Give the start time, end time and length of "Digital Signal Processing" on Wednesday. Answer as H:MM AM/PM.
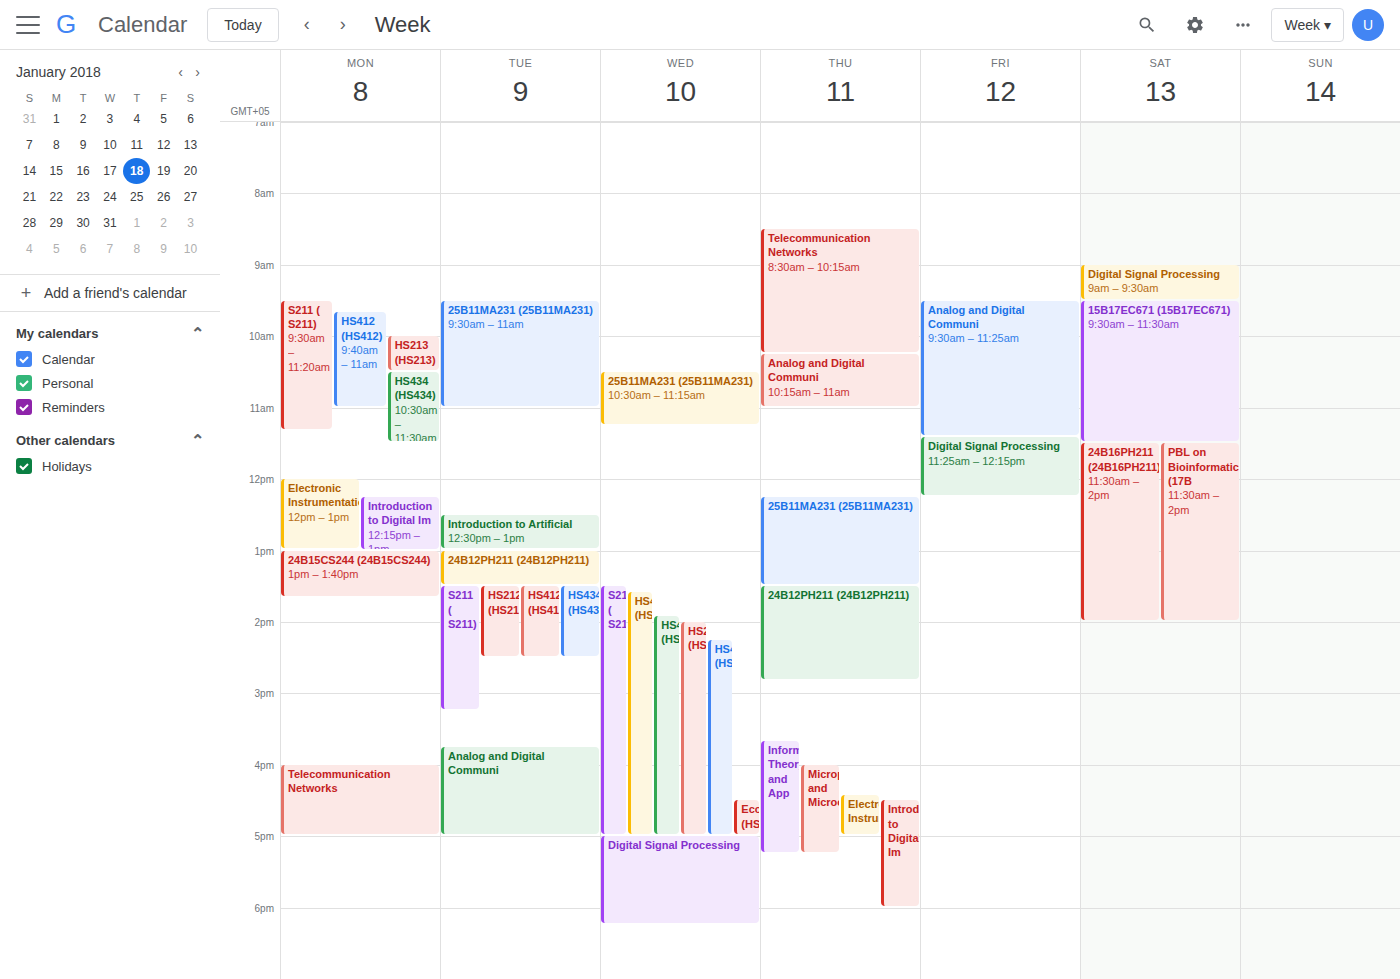
5:00 PM to 6:15 PM, 1 hour 15 minutes